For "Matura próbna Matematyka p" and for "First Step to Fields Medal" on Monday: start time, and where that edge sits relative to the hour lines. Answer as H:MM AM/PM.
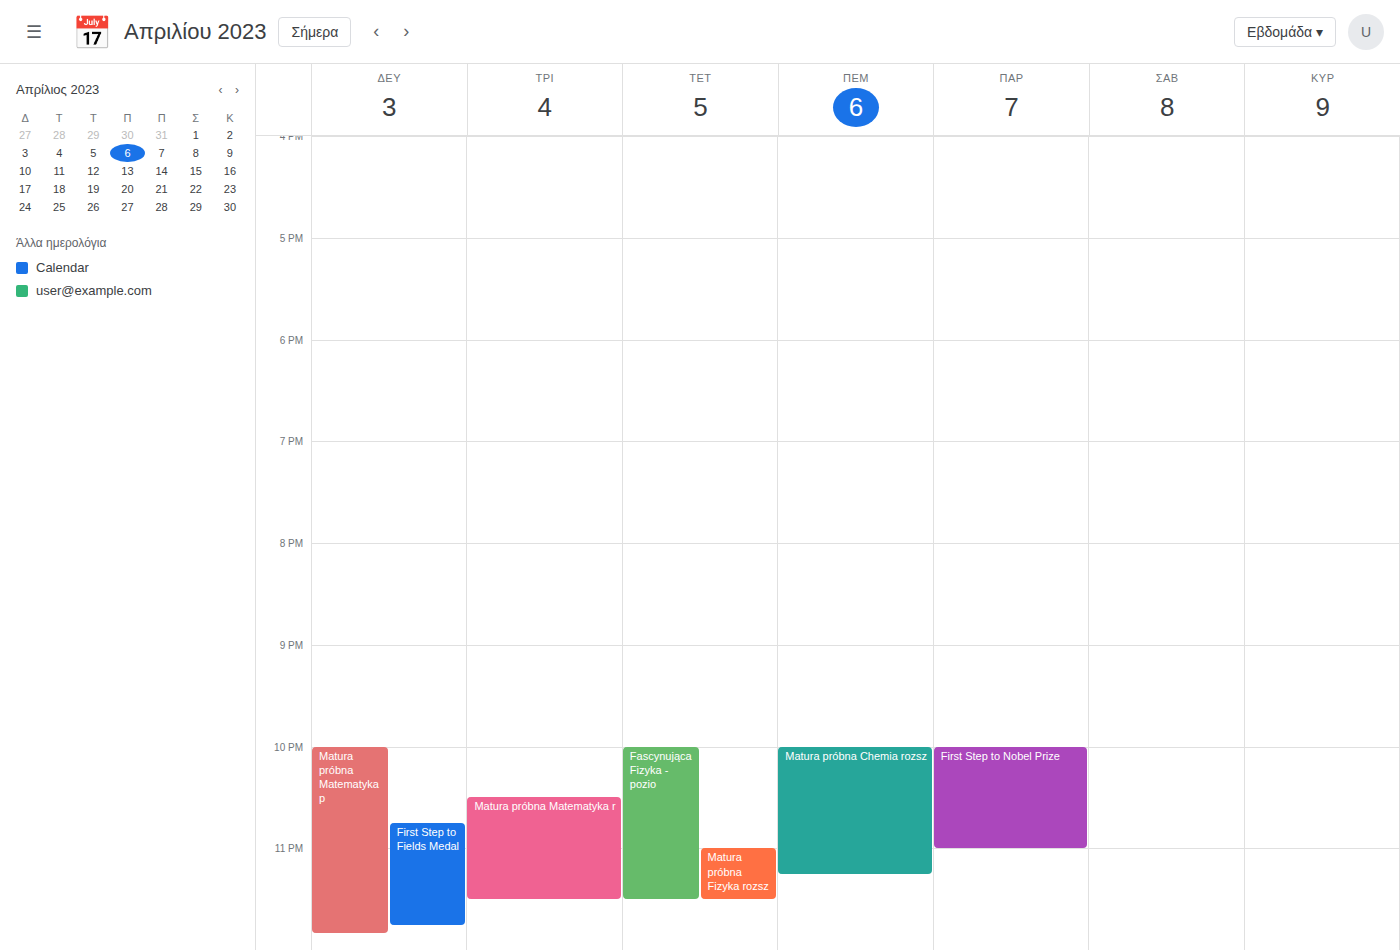
"Matura próbna Matematyka p": 10:00 PM, exactly on the 10 PM line. "First Step to Fields Medal": 10:45 PM, neither: three quarters of the way from the 10 PM line to the 11 PM line.